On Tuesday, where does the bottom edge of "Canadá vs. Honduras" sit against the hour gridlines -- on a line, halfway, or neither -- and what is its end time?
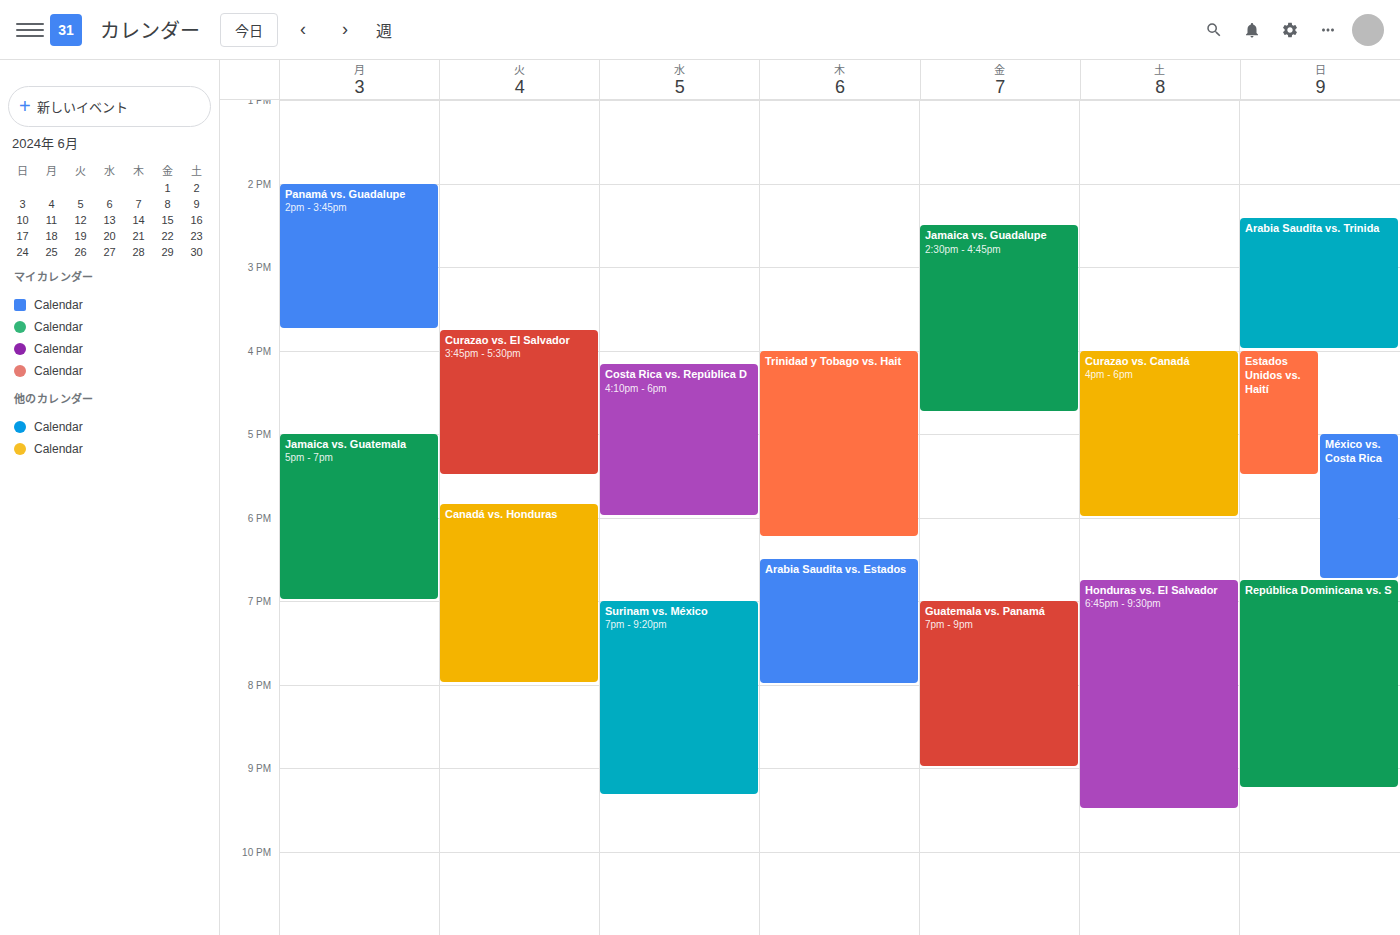
8:00 PM -- exactly on the 8 PM line.